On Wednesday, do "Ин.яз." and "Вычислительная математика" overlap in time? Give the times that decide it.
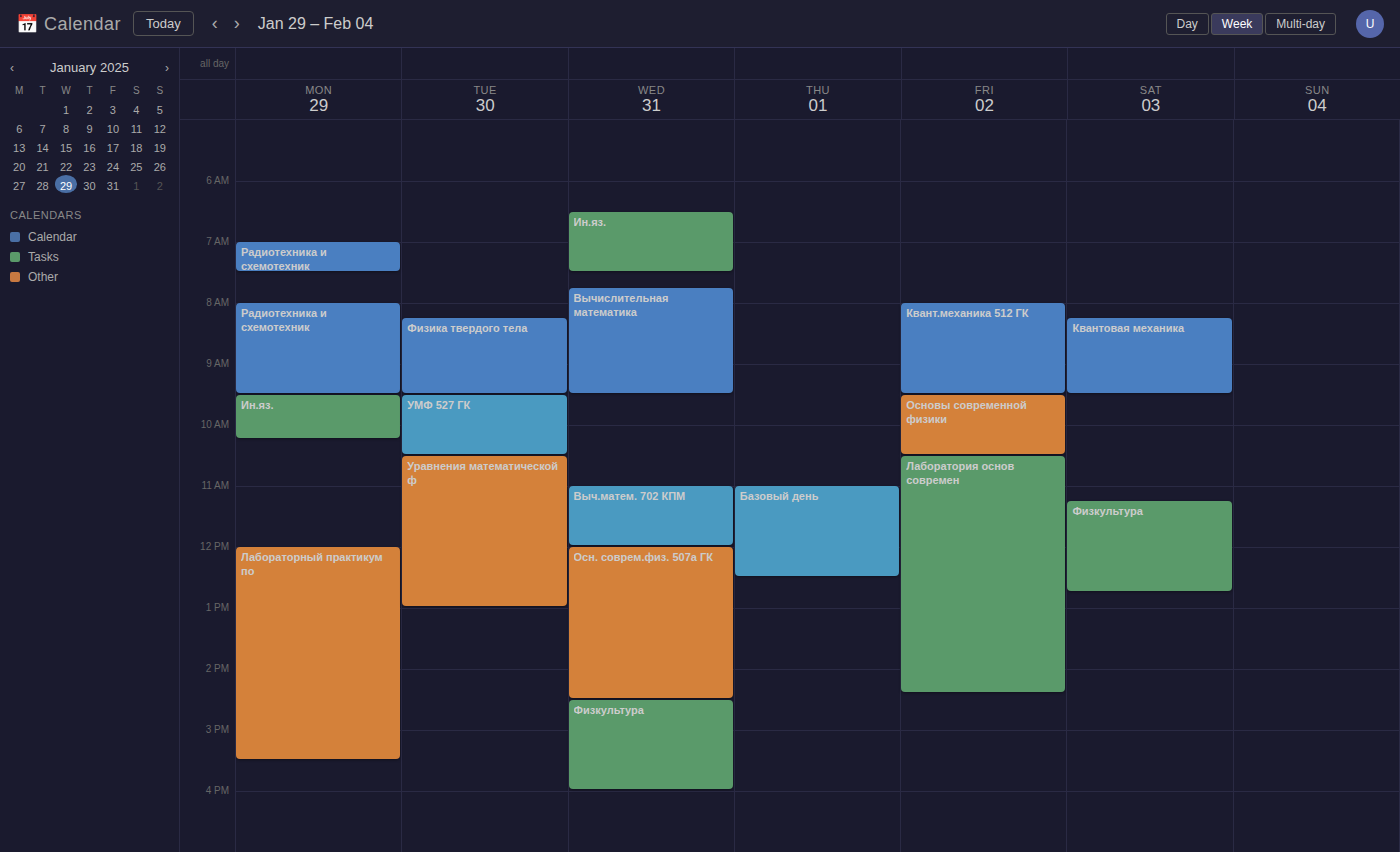
"Ин.яз." ends at 7:30 AM and "Вычислительная математика" starts at 7:45 AM -- no overlap.